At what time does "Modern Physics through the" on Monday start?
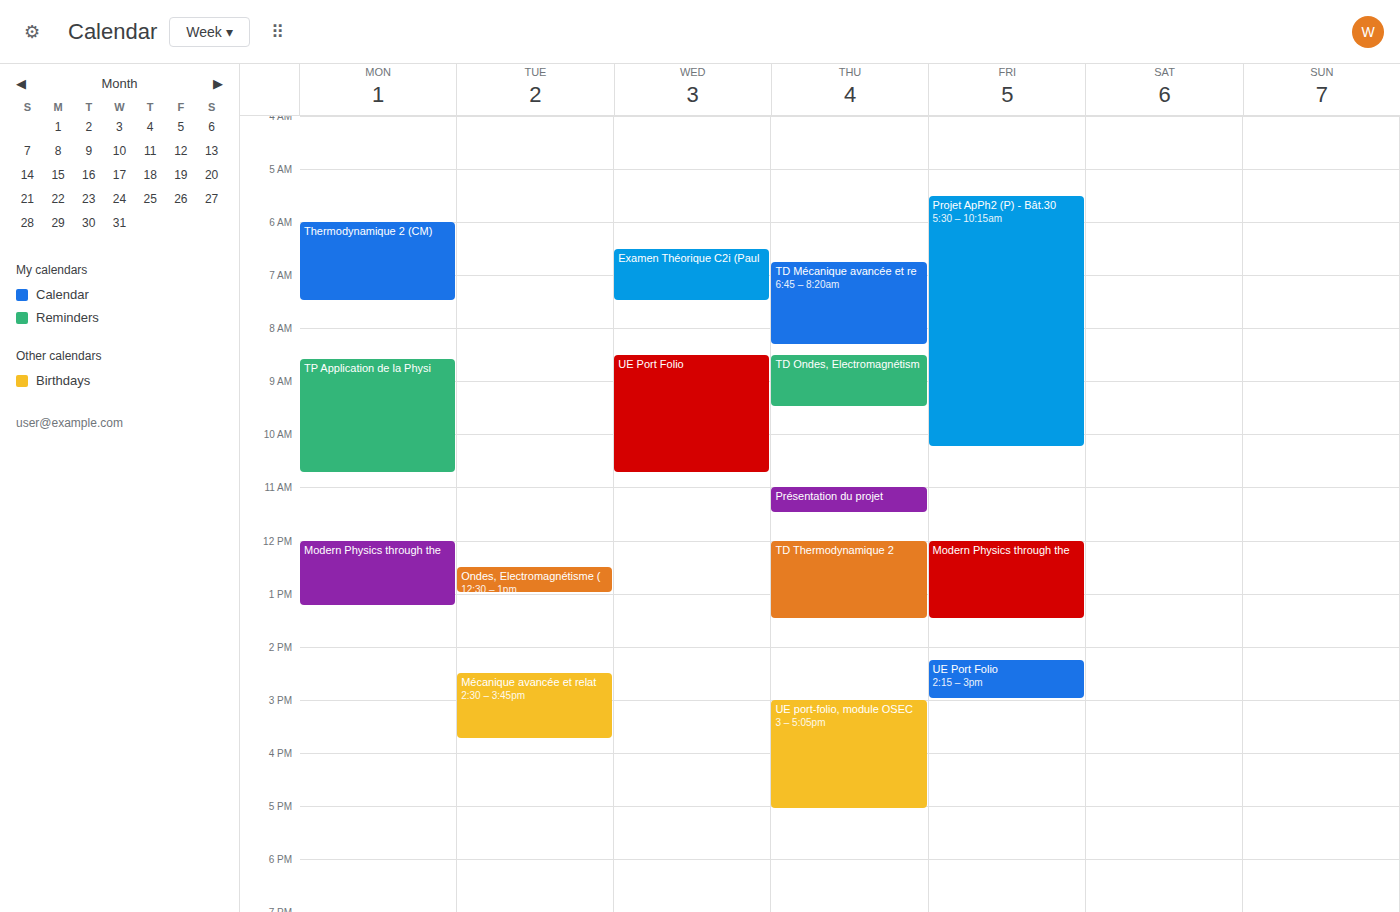
12:00 PM